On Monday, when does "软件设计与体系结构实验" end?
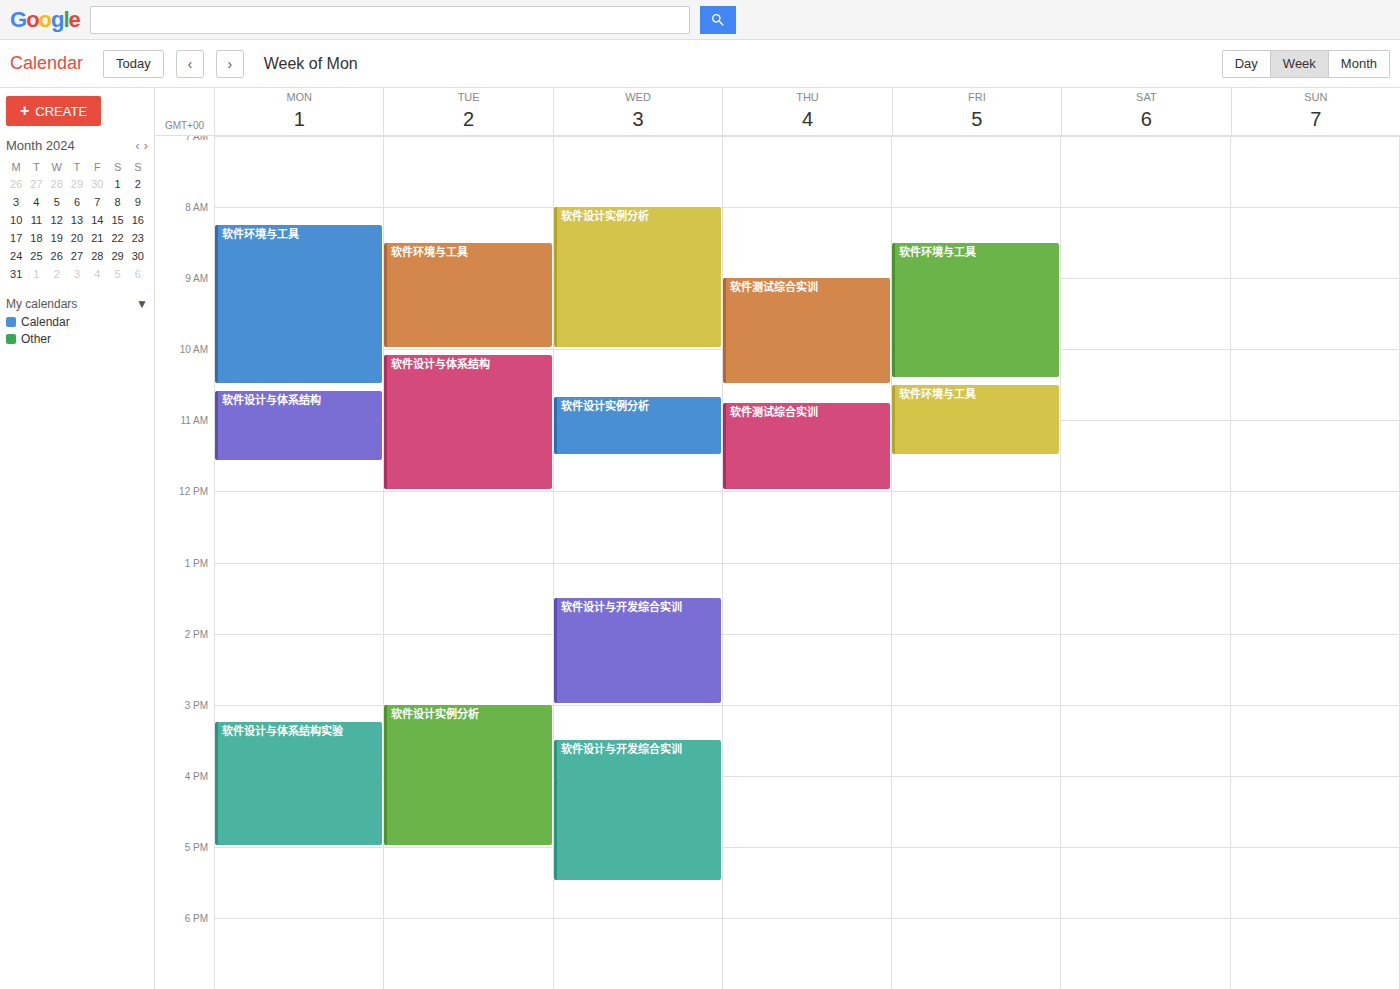
5:00 PM